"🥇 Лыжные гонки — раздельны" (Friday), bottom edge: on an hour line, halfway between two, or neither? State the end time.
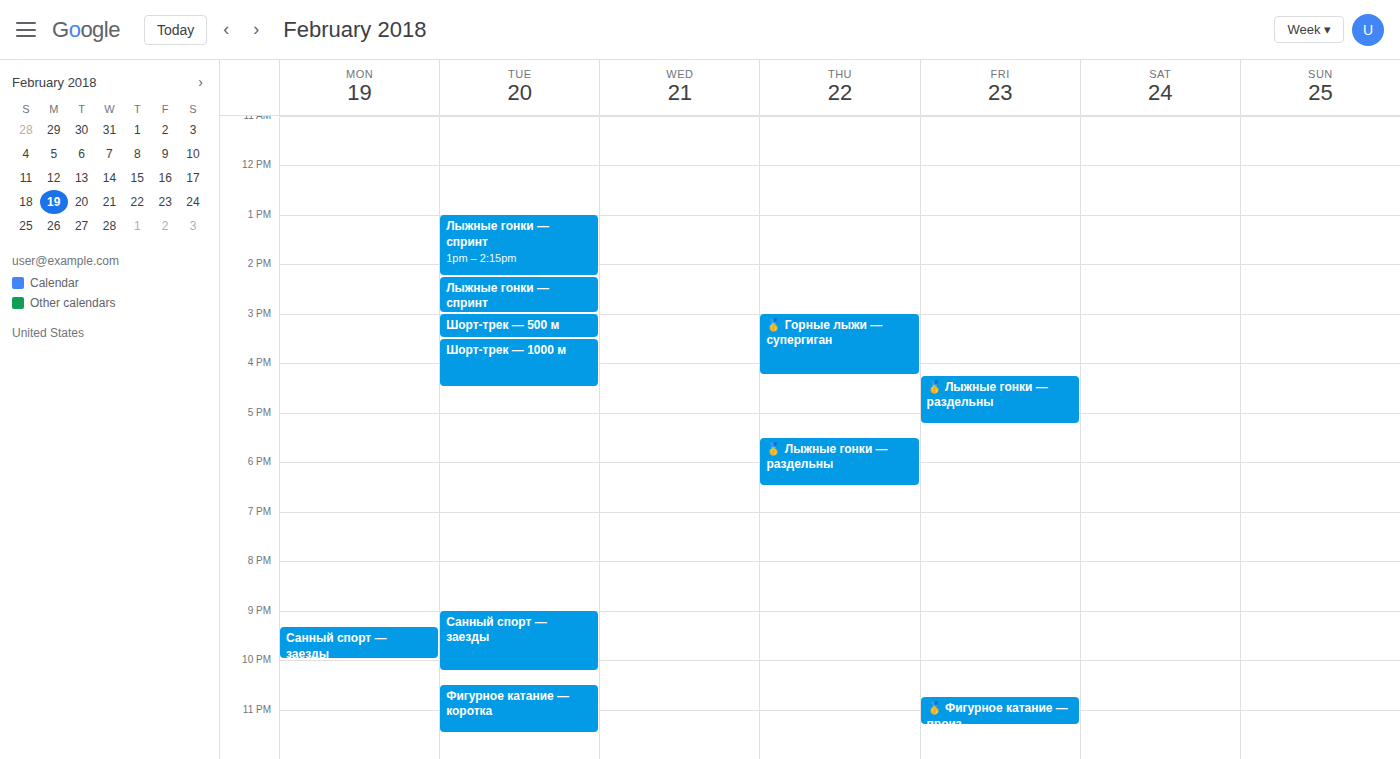
5:15 PM -- neither: a quarter of the way from the 5 PM line to the 6 PM line.